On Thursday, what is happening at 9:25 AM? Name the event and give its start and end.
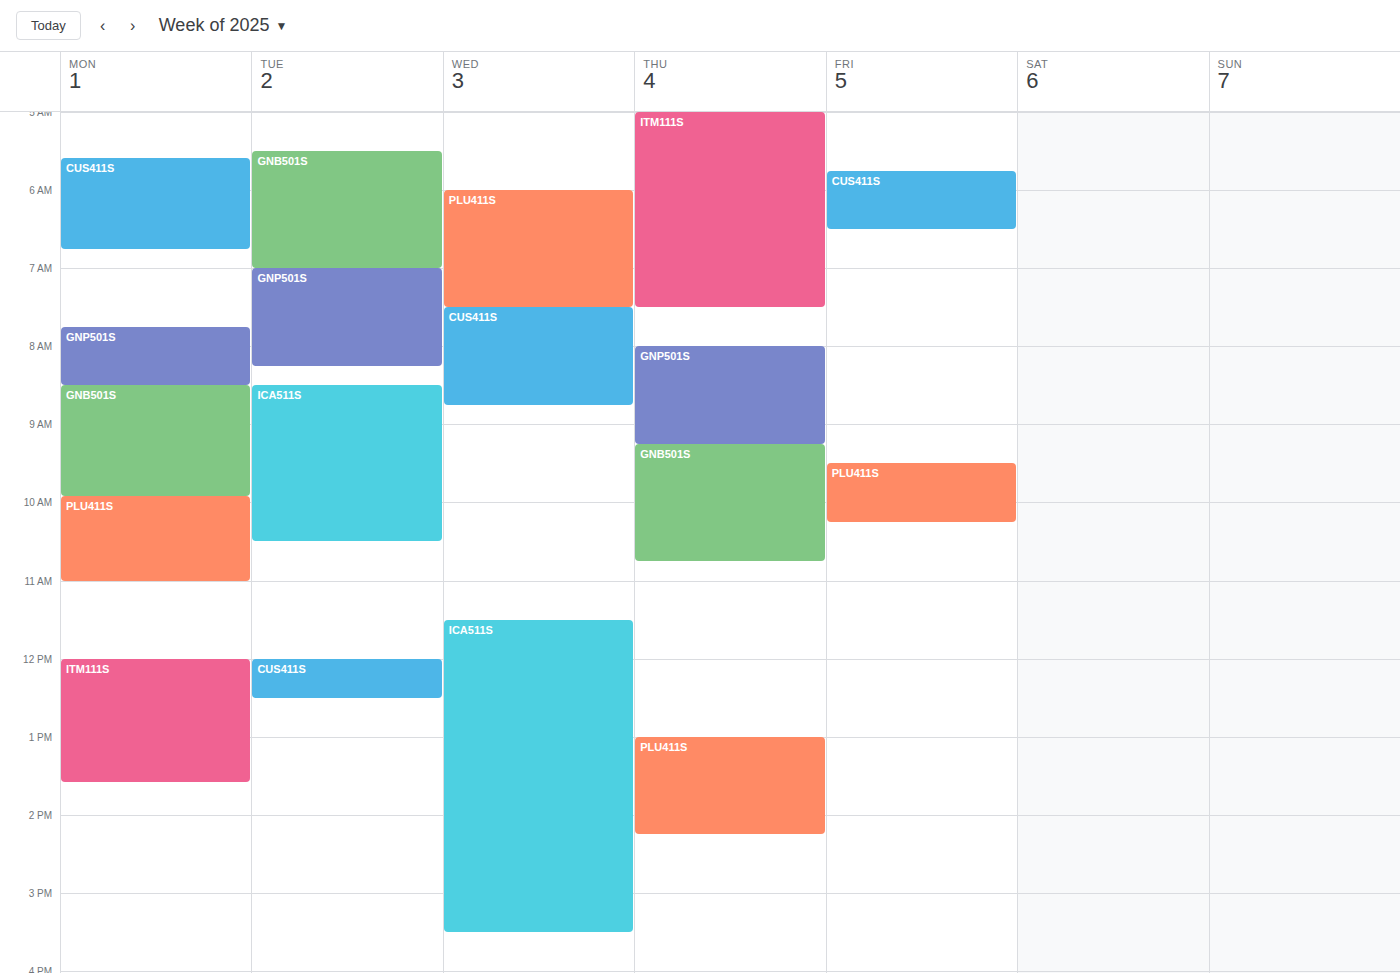
"GNB501S", 9:15 AM to 10:45 AM